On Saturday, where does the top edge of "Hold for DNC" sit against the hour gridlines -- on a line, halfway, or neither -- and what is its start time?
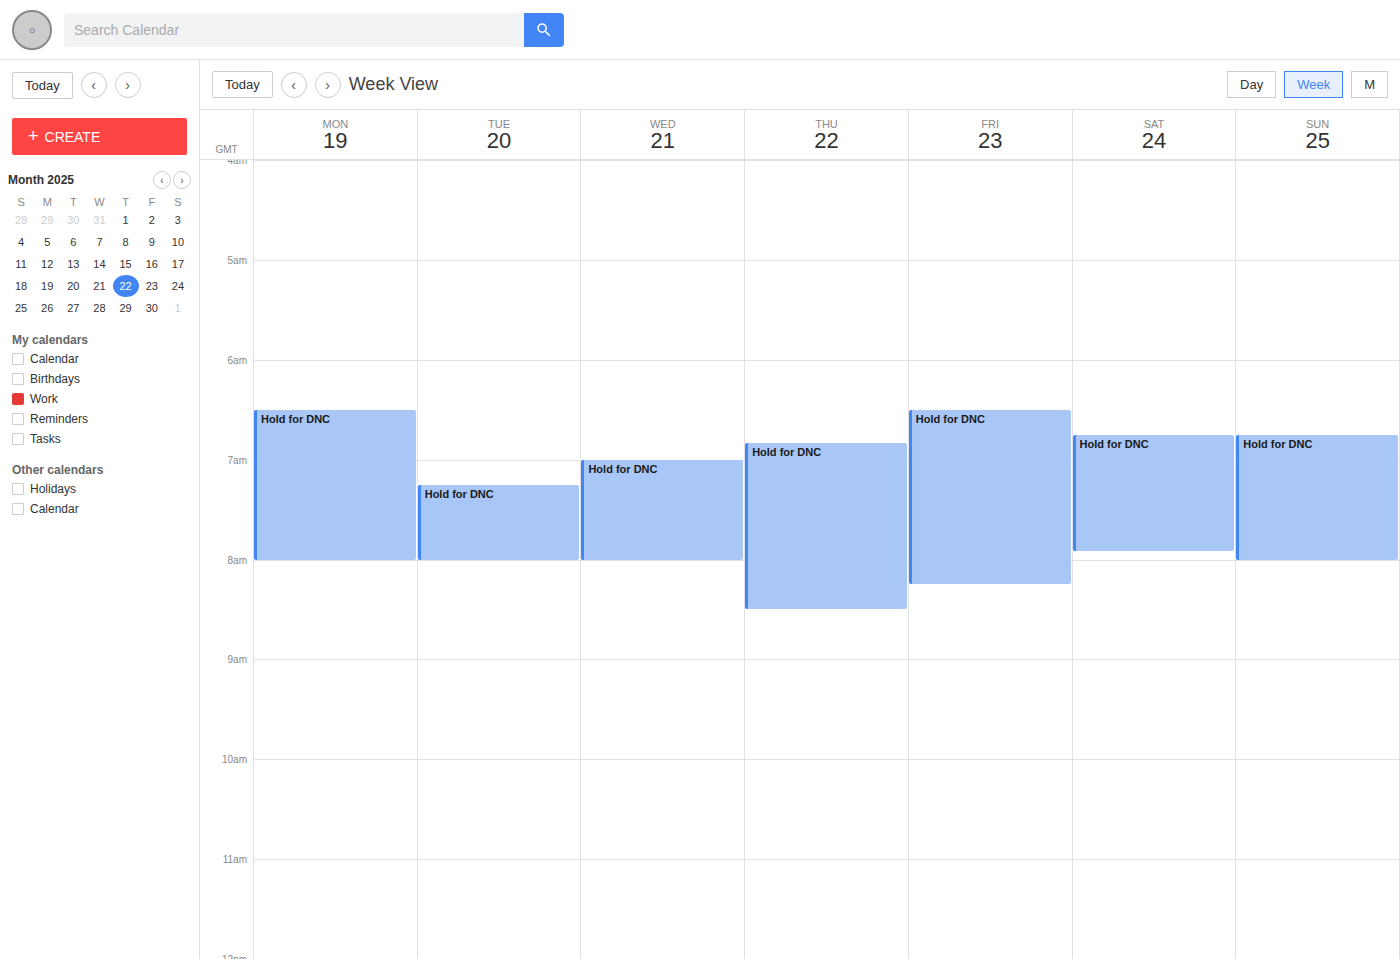
6:45 AM -- neither: three quarters of the way from the 6 AM line to the 7 AM line.